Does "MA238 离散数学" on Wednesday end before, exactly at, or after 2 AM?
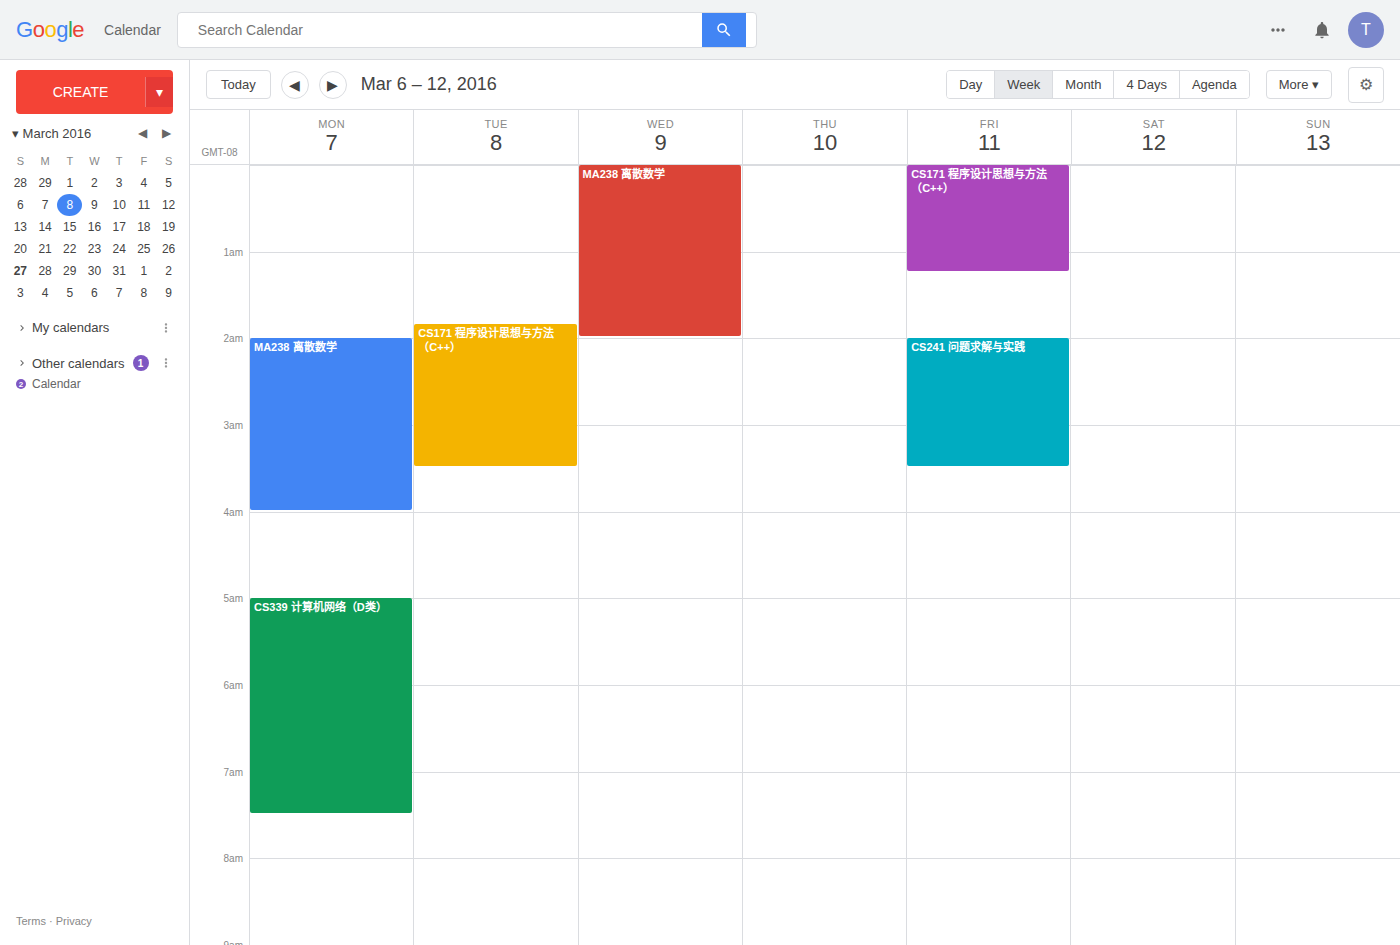
2:00 AM -- exactly at 2 AM, on the 2 AM line.